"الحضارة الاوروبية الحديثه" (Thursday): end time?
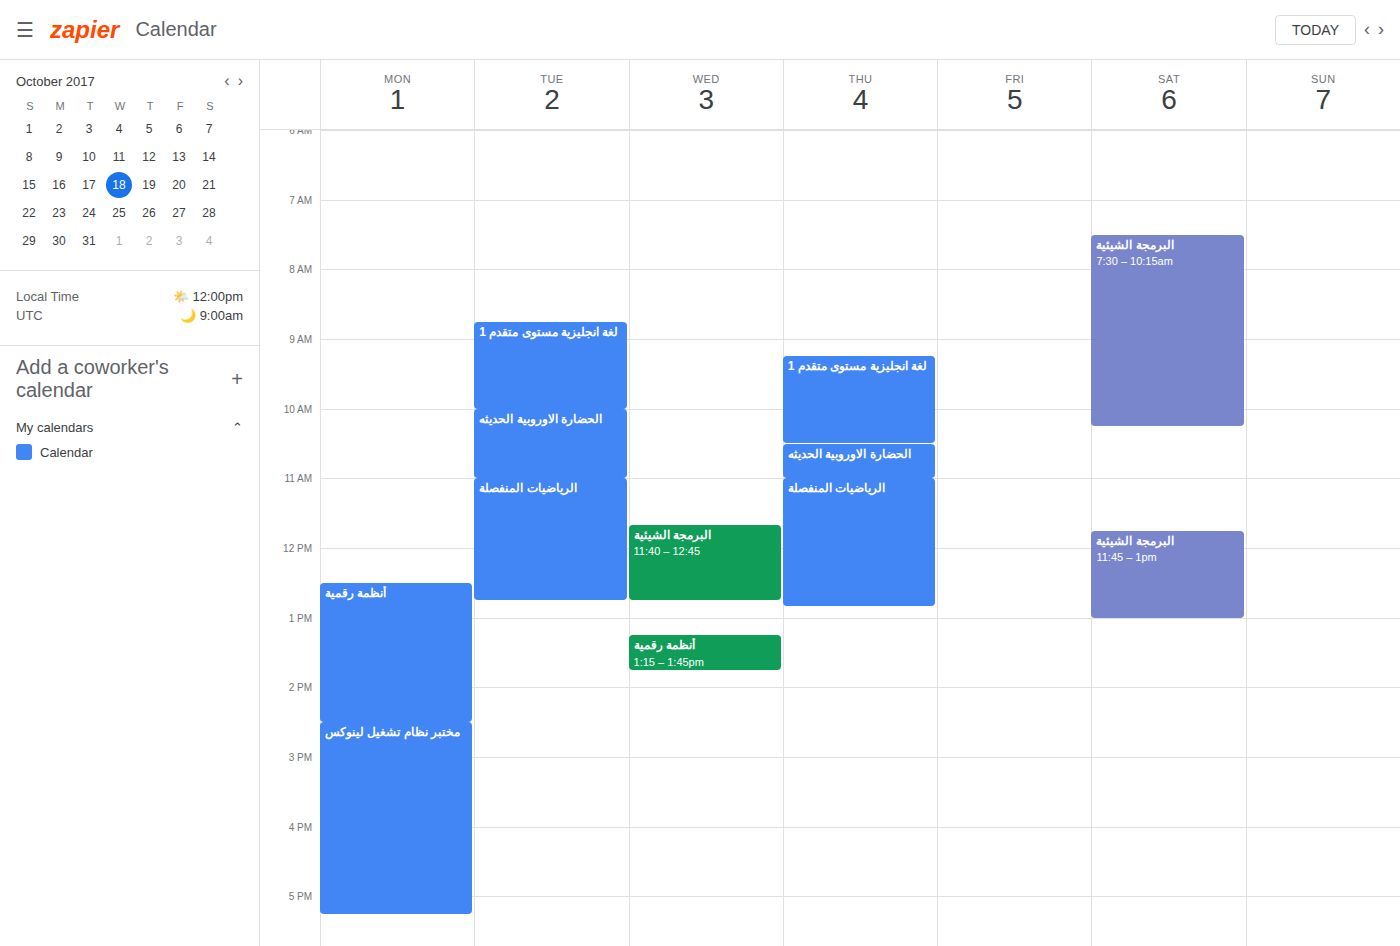
11:00 AM